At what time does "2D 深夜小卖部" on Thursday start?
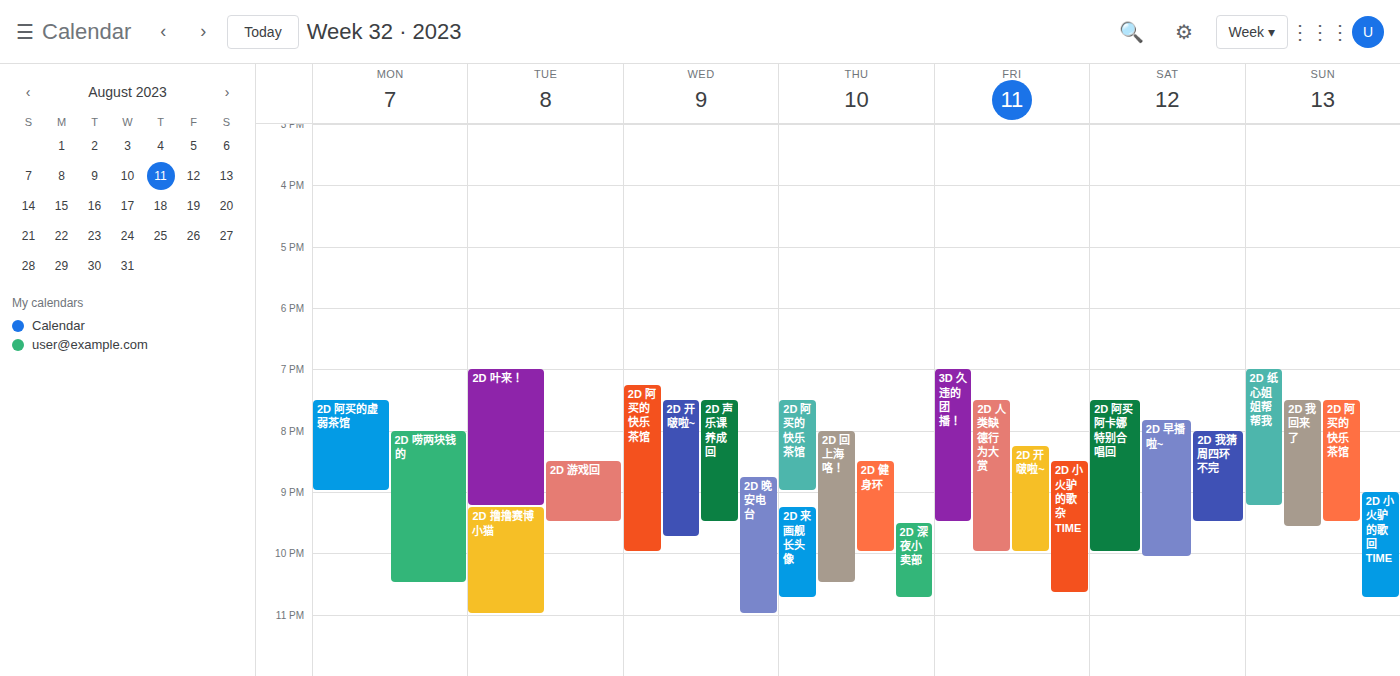
9:30 PM